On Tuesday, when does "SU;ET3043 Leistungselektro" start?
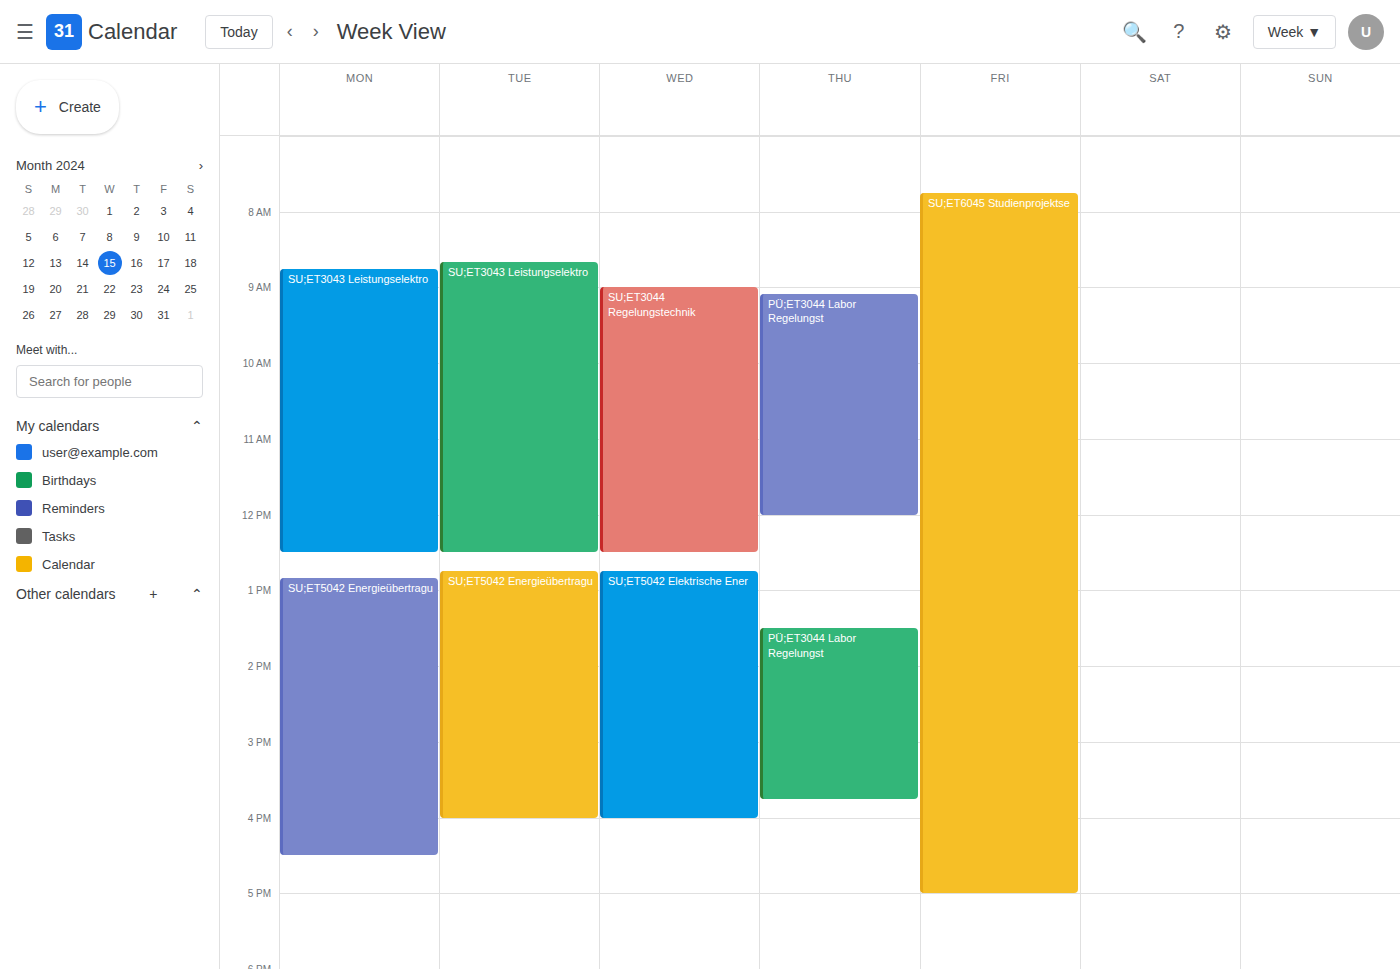
8:40 AM